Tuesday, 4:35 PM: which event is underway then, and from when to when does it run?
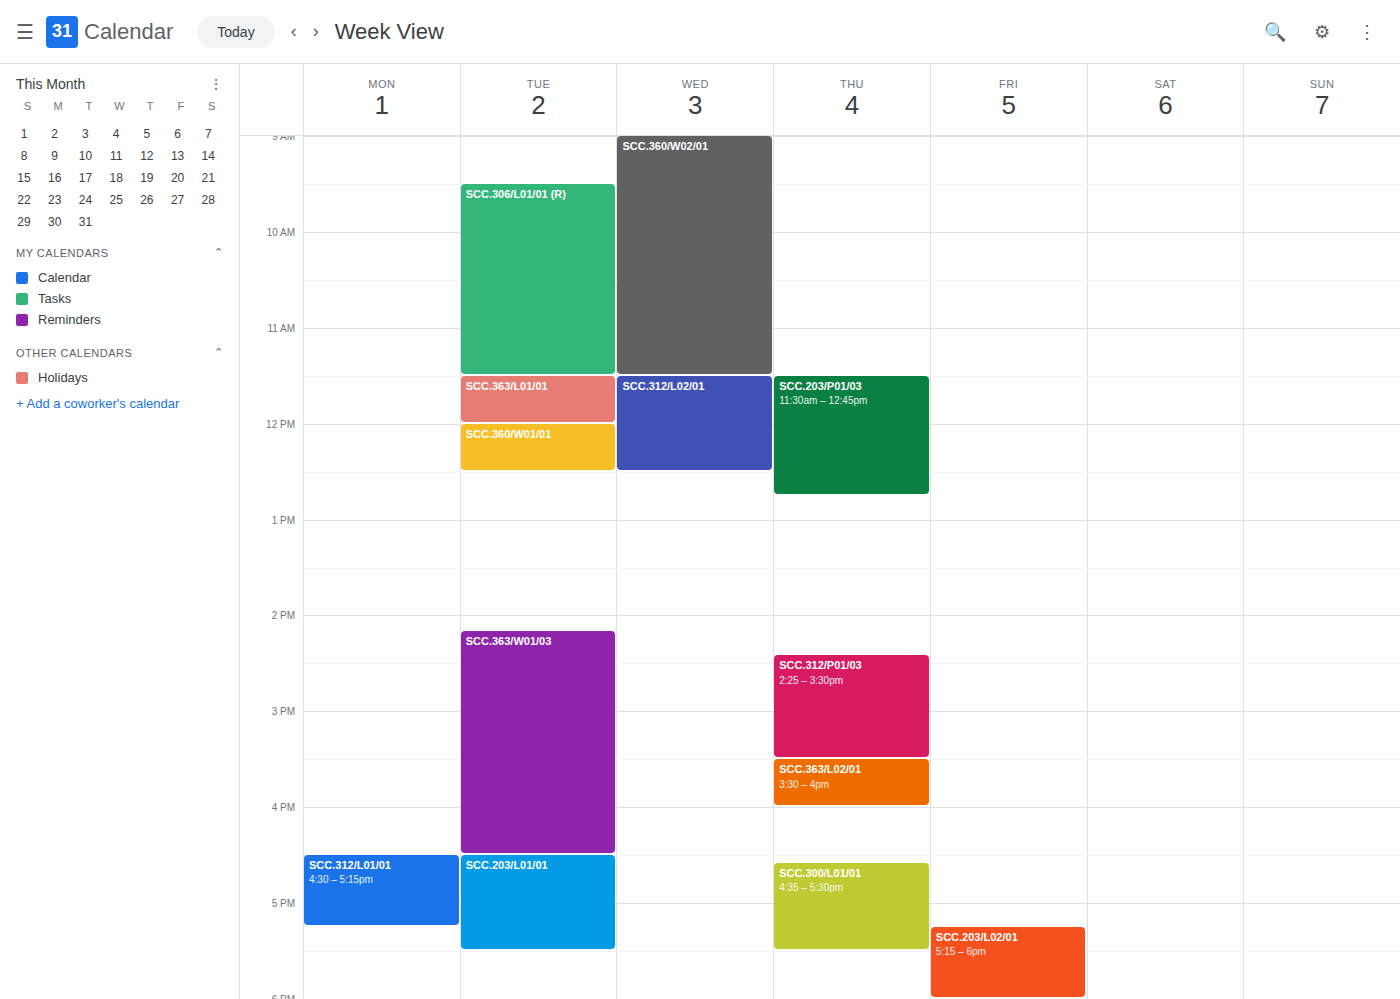
"SCC.203/L01/01", 4:30 PM to 5:30 PM